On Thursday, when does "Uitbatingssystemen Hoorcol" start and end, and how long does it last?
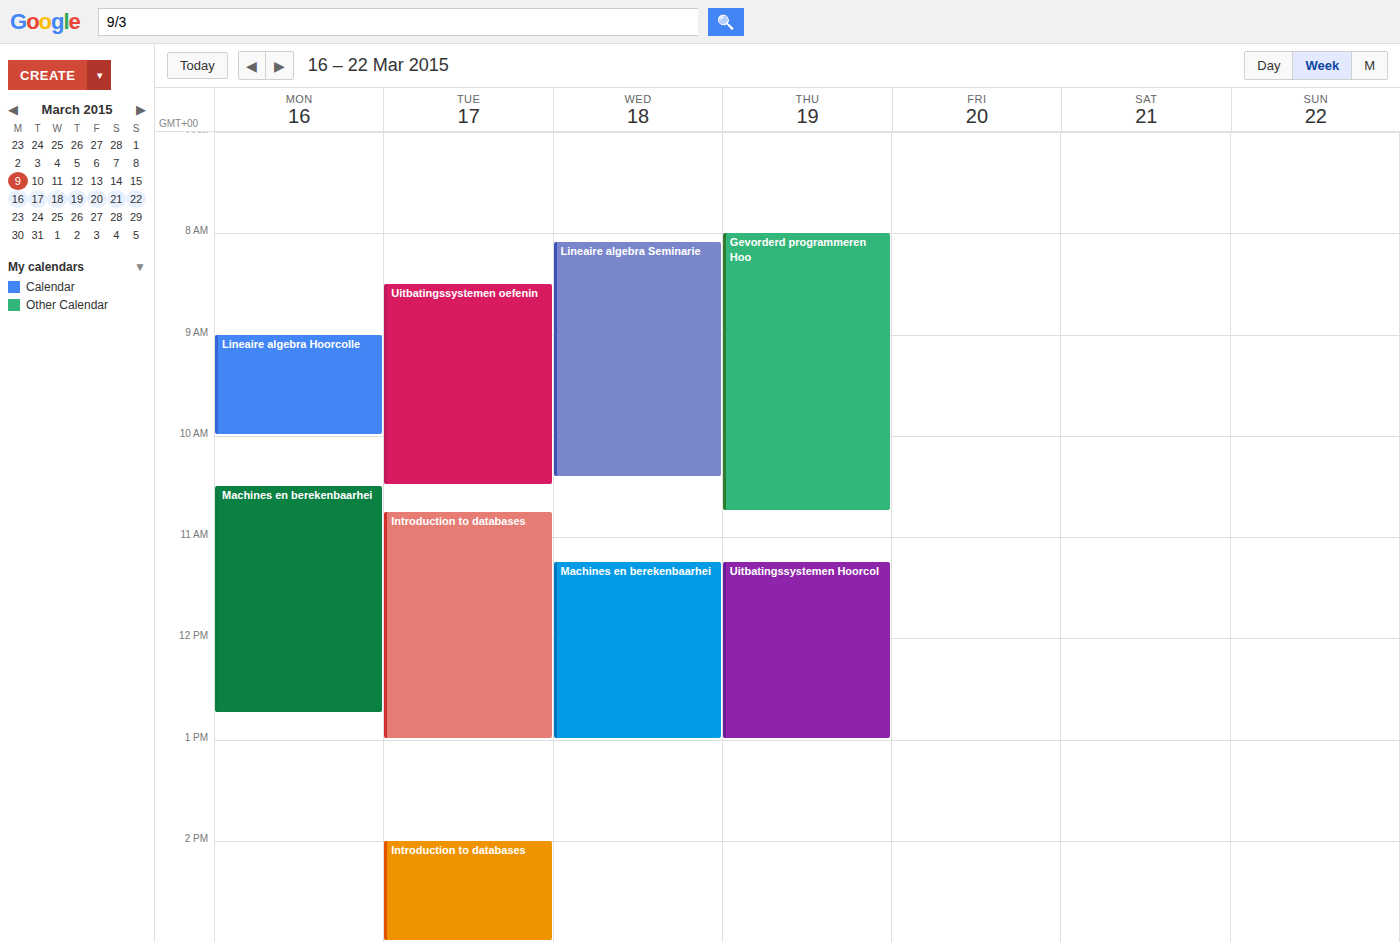
11:15 AM to 1:00 PM, 1 hour 45 minutes